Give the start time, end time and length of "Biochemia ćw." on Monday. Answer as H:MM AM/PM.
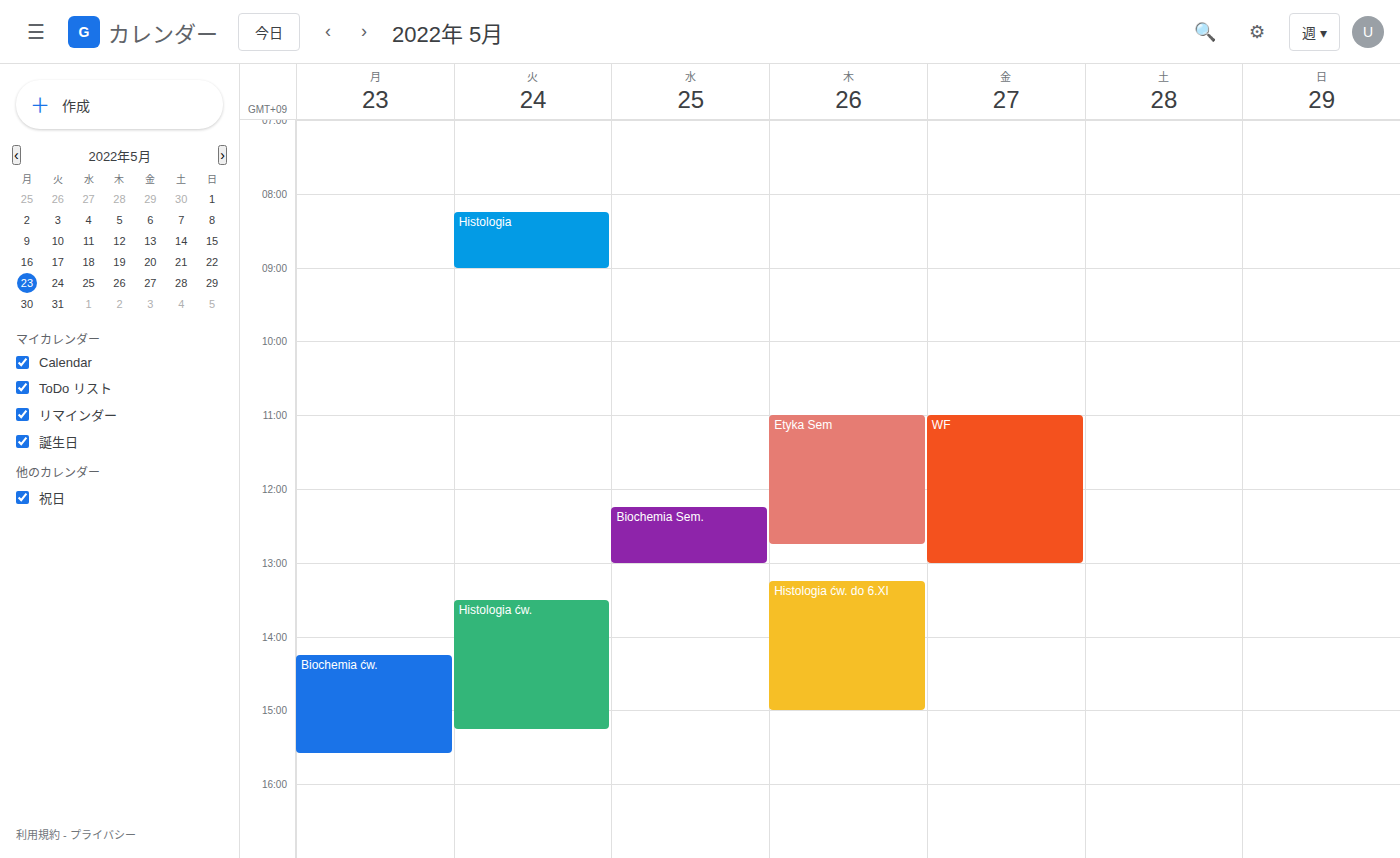
2:15 PM to 3:35 PM, 1 hour 20 minutes